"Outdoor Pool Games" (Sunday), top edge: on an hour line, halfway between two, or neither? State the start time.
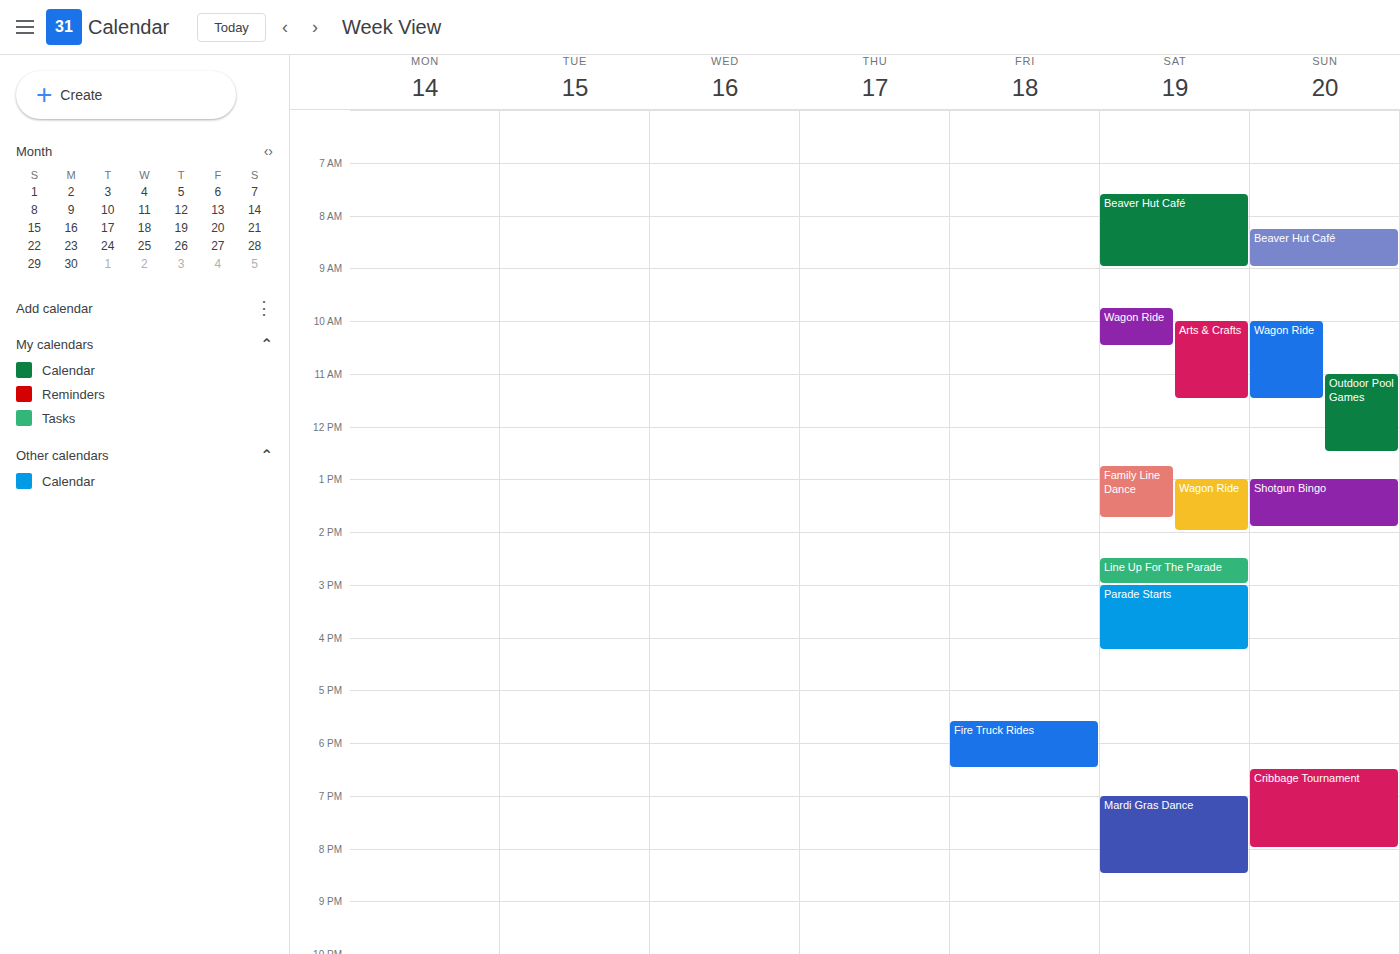
11:00 AM -- exactly on the 11 AM line.